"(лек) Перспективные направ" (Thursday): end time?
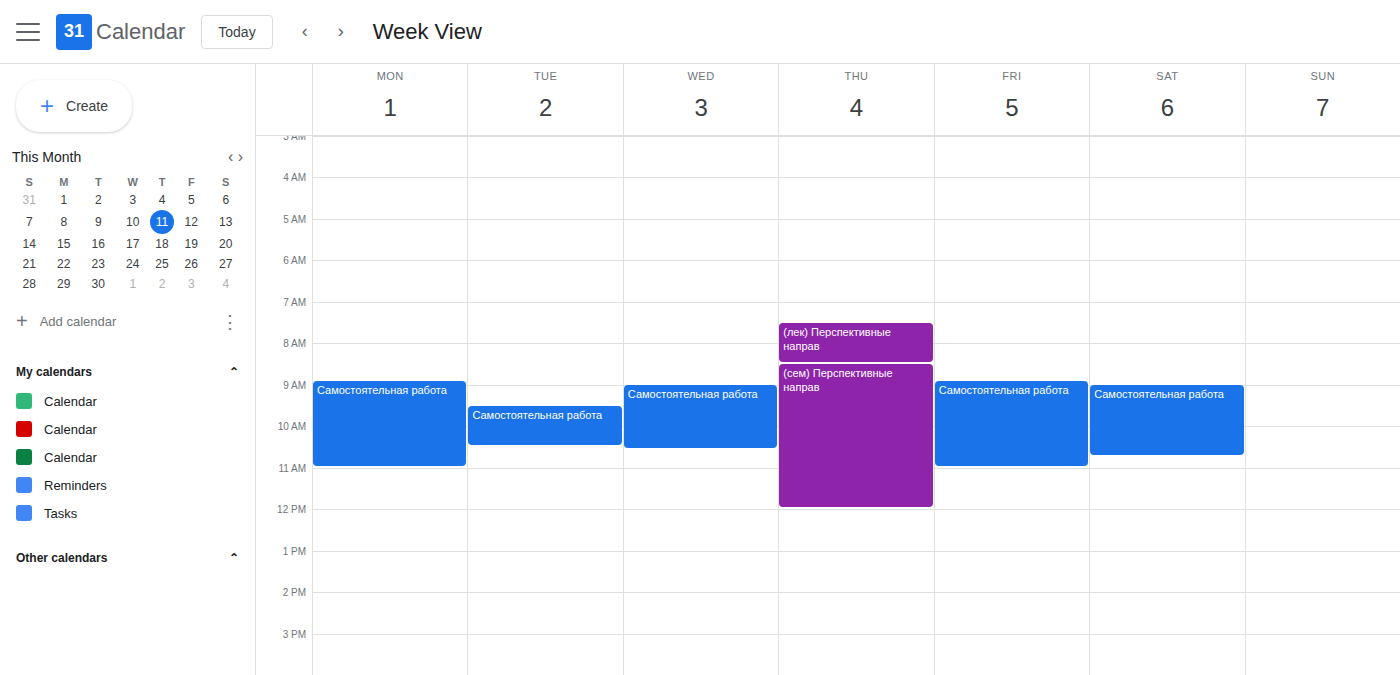
8:30 AM